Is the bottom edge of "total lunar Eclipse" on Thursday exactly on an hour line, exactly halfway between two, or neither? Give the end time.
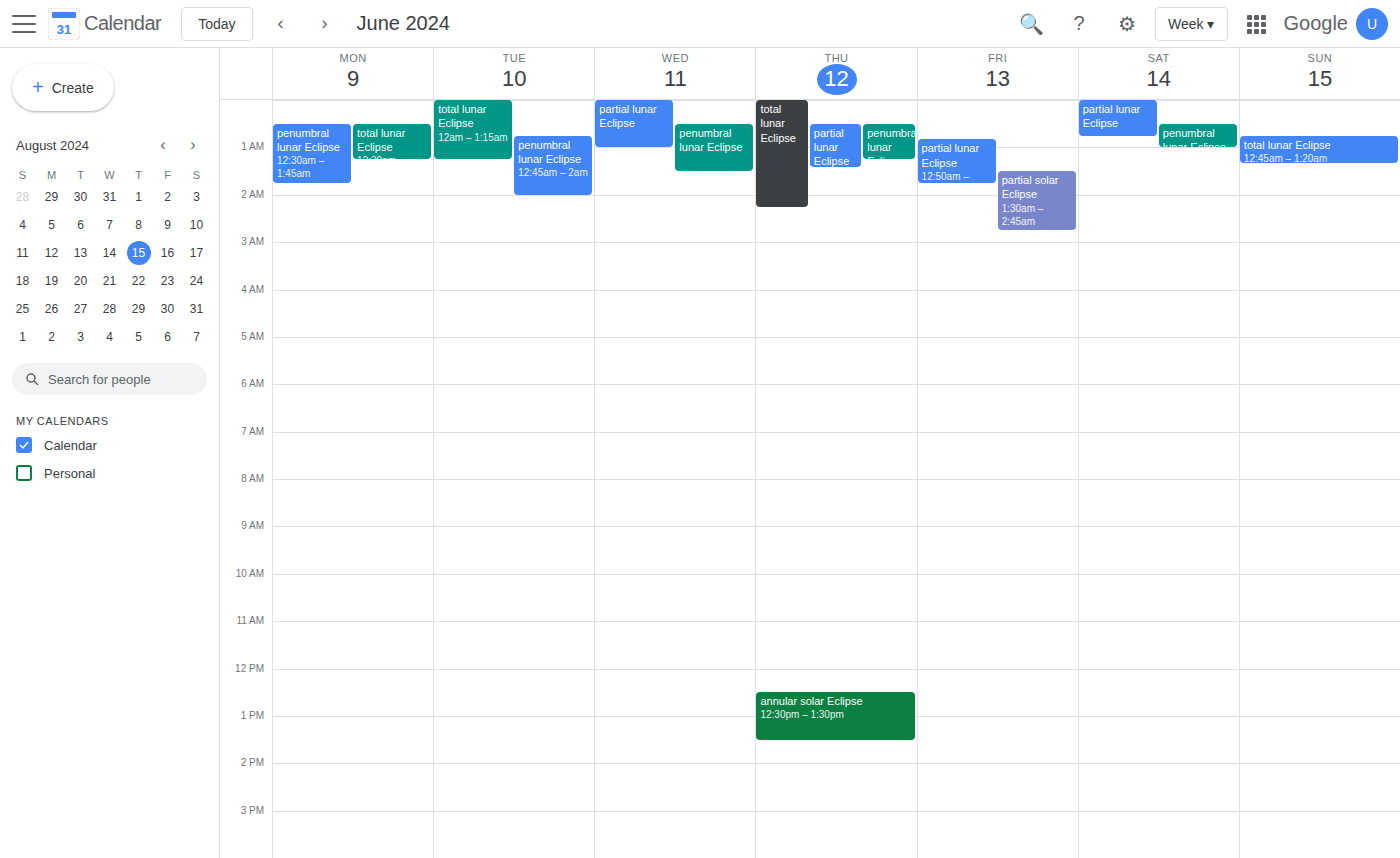
2:15 AM -- neither: a quarter of the way from the 2 AM line to the 3 AM line.